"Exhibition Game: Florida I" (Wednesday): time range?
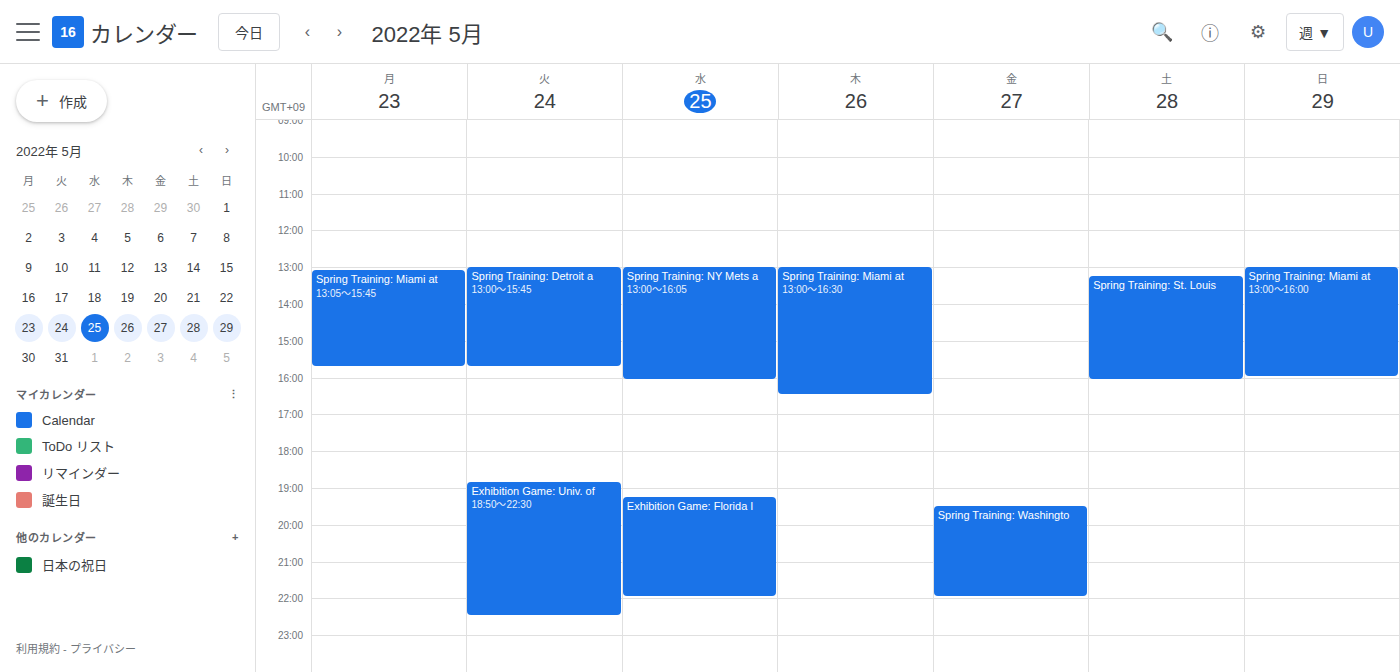
19:15 to 22:00